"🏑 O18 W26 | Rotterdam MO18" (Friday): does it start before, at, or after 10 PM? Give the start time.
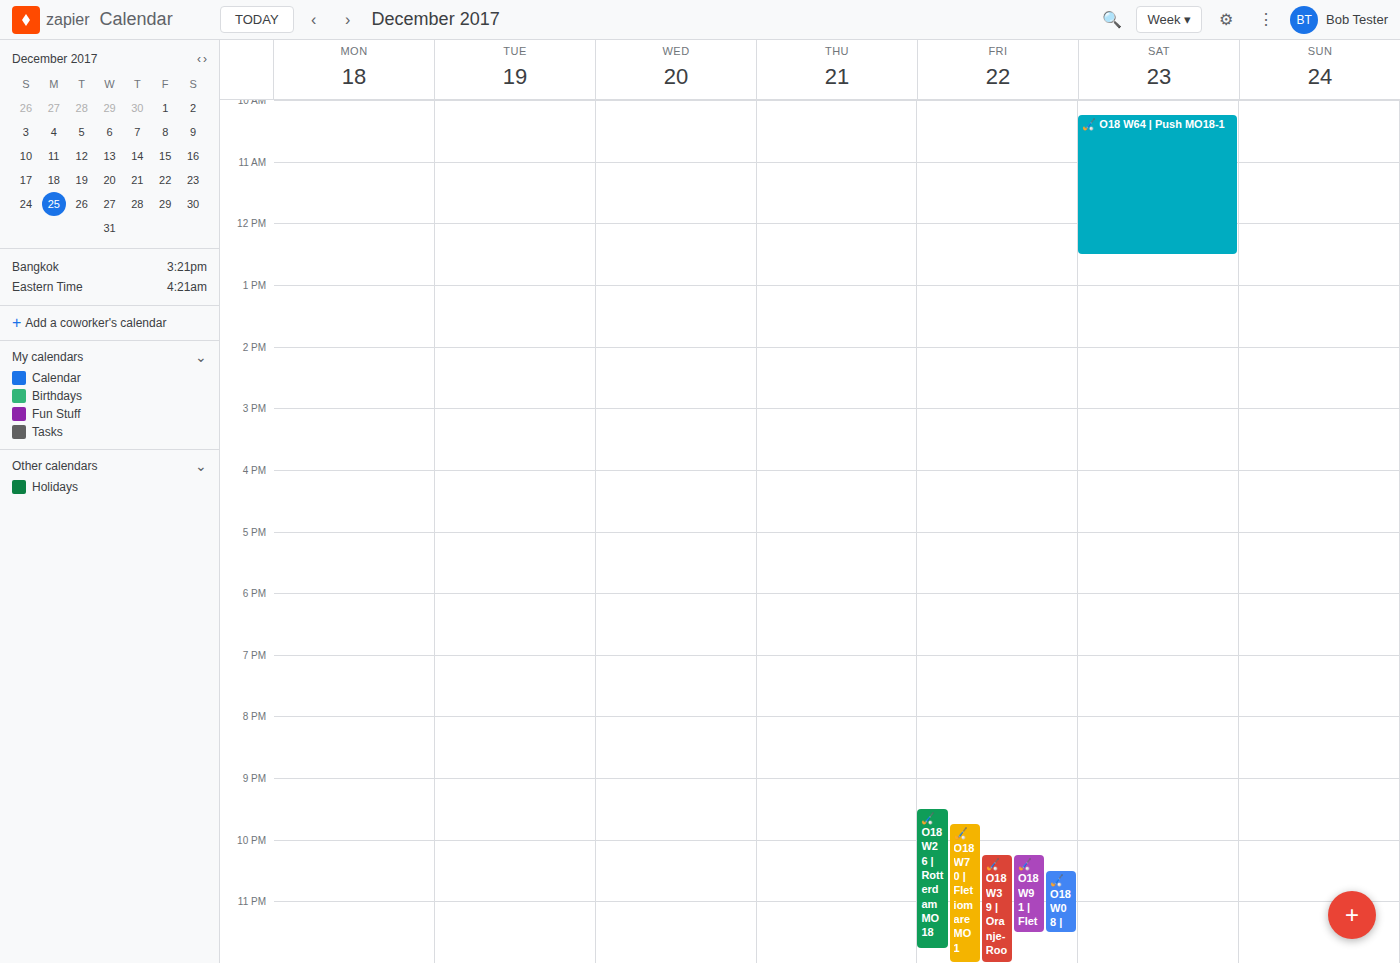
9:30 PM -- before 10 PM, 30 minutes above the 10 PM line.